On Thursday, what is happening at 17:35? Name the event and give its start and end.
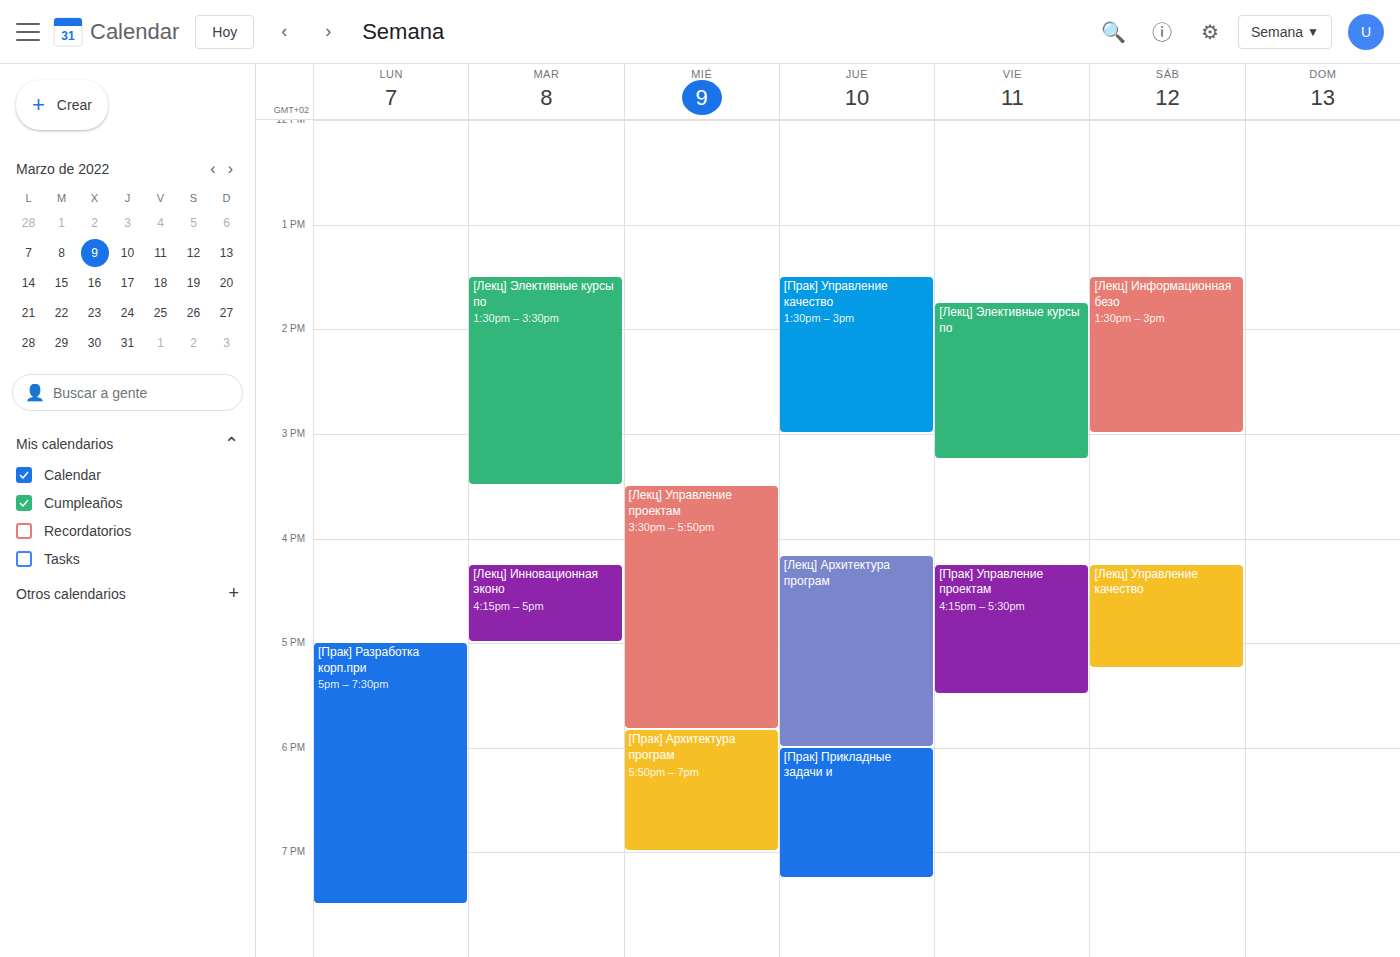
"[Лекц] Архитектура програм", 16:10 to 18:00